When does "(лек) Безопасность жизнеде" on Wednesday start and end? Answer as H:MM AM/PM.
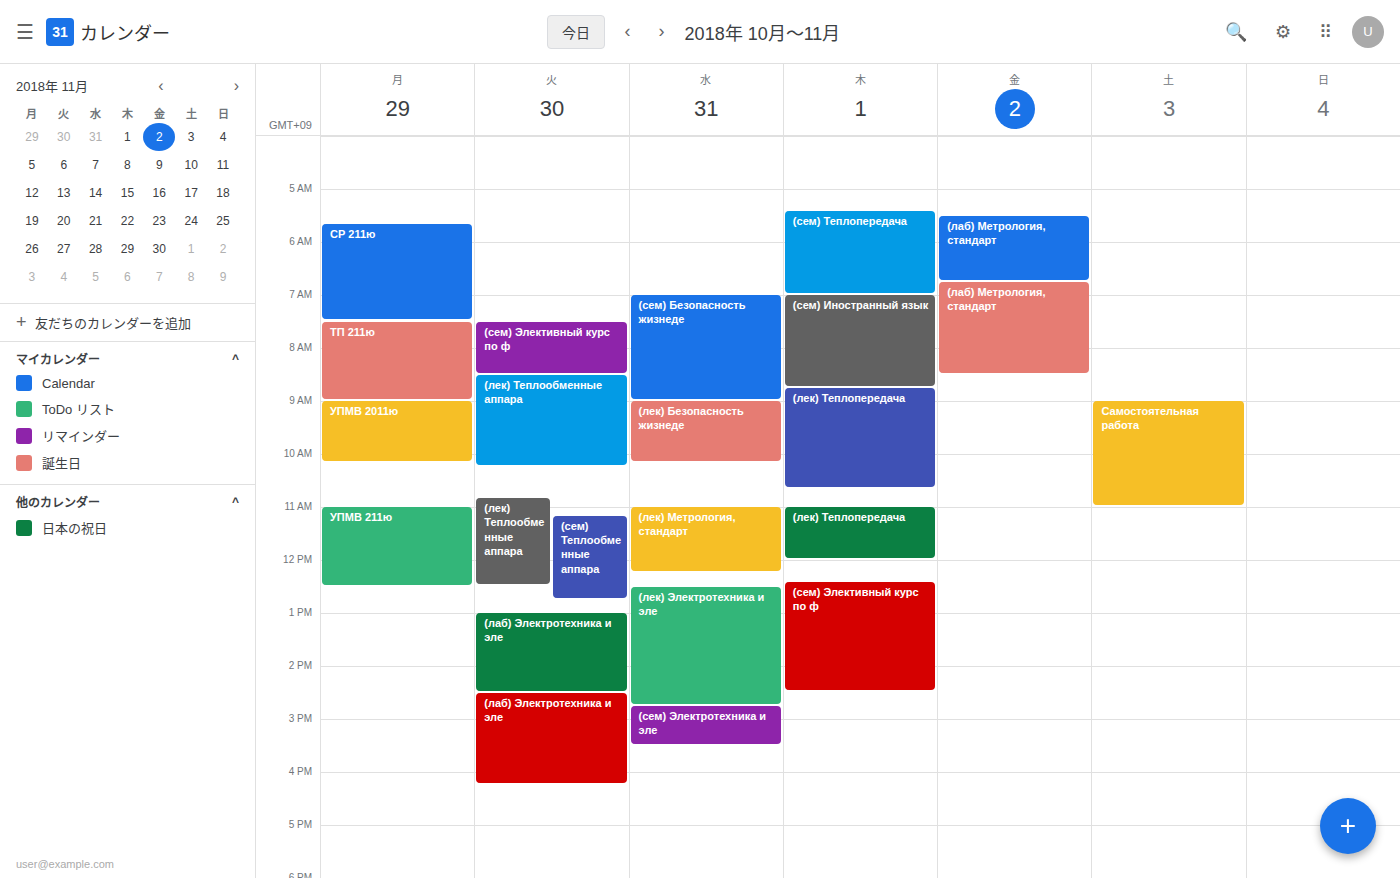
9:00 AM to 10:10 AM